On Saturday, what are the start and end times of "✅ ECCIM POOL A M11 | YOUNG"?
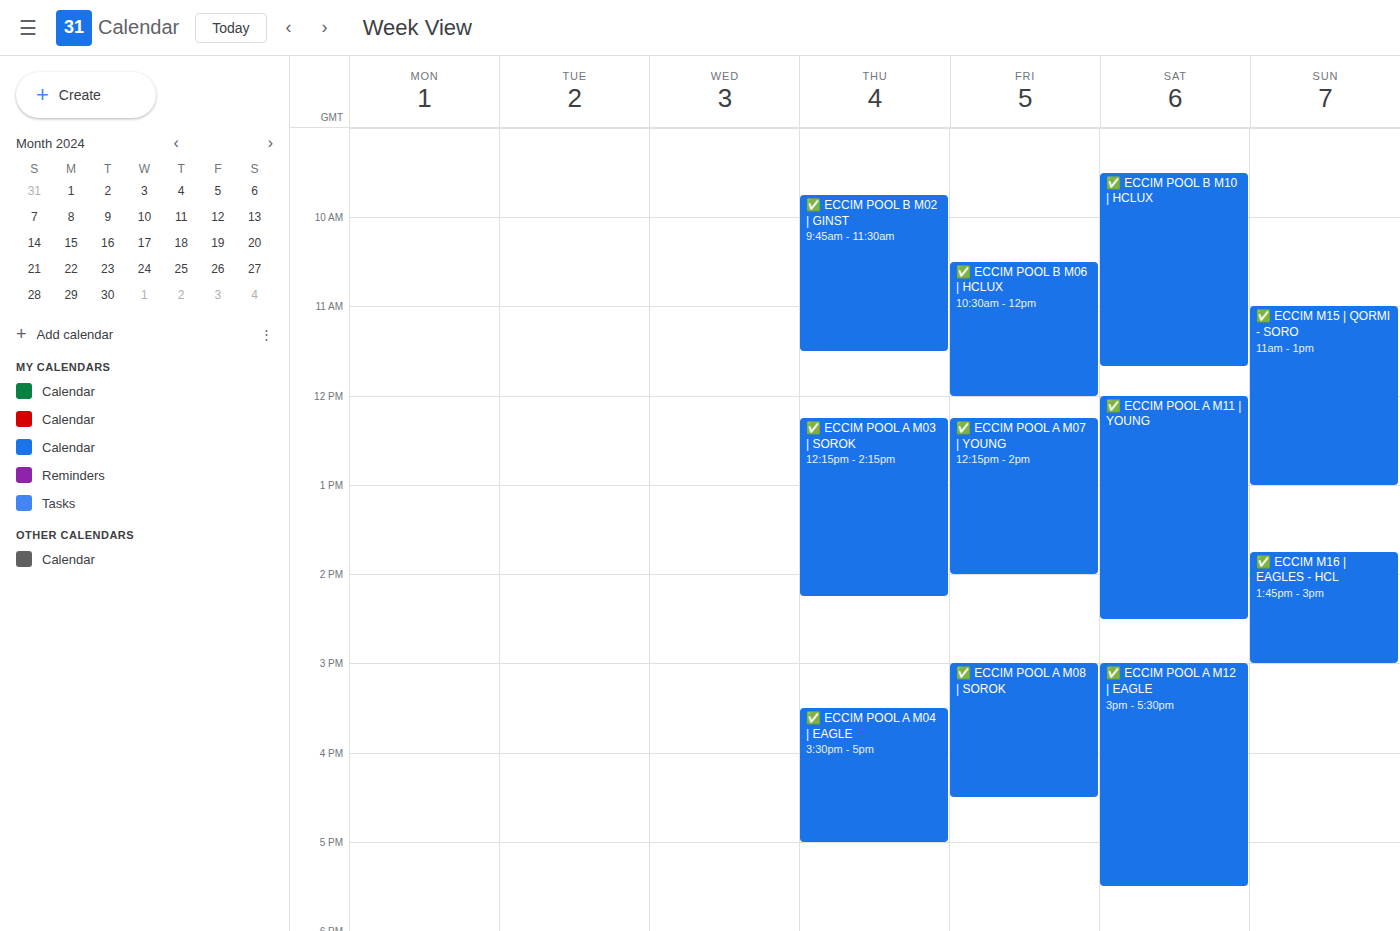
12:00 to 14:30